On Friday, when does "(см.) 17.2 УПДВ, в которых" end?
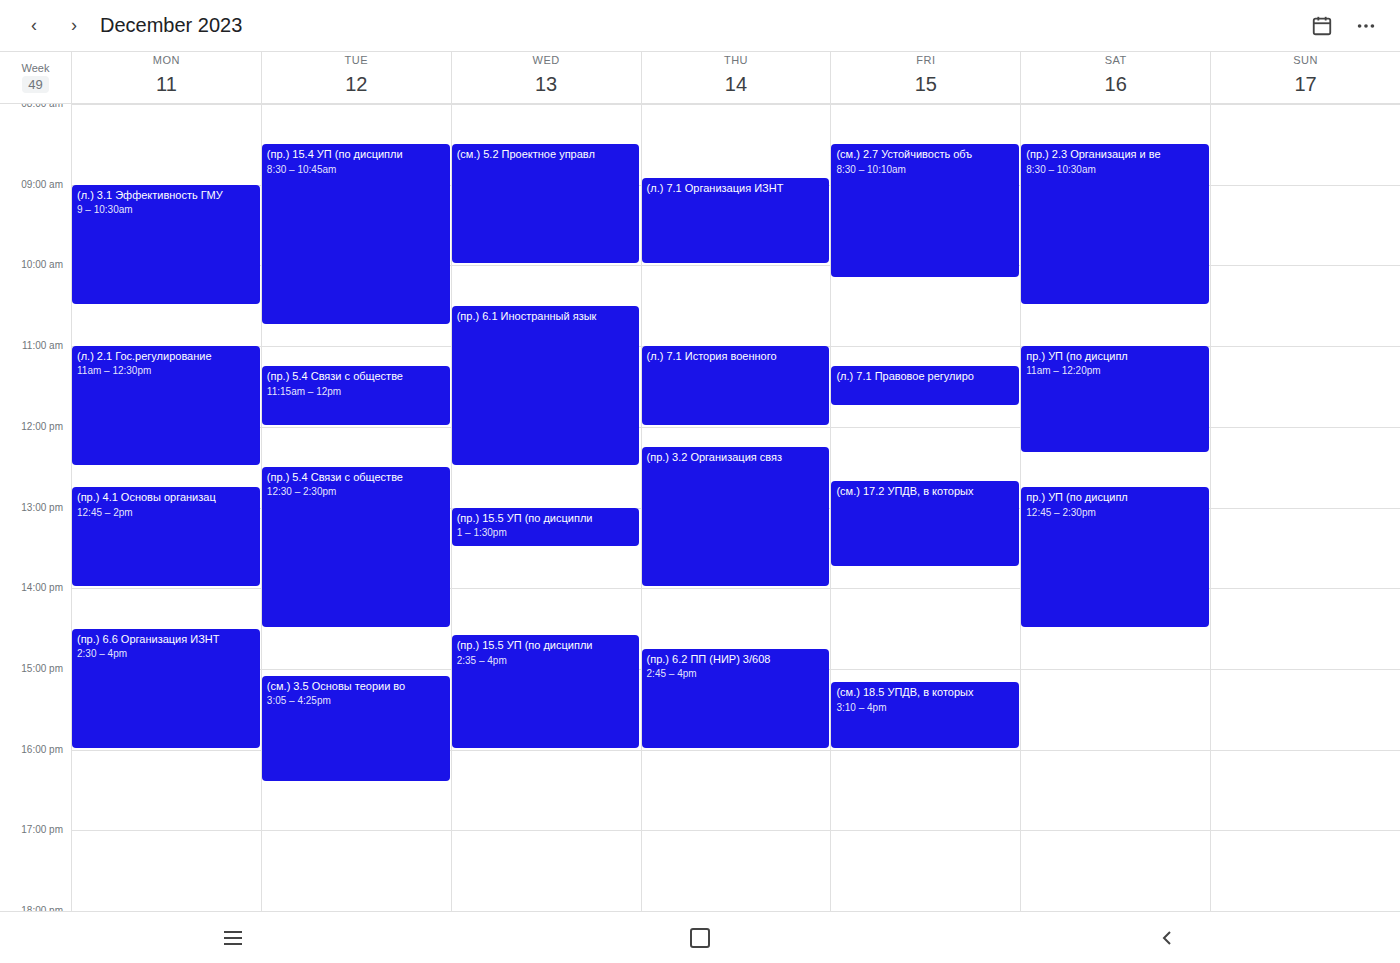
1:45 PM